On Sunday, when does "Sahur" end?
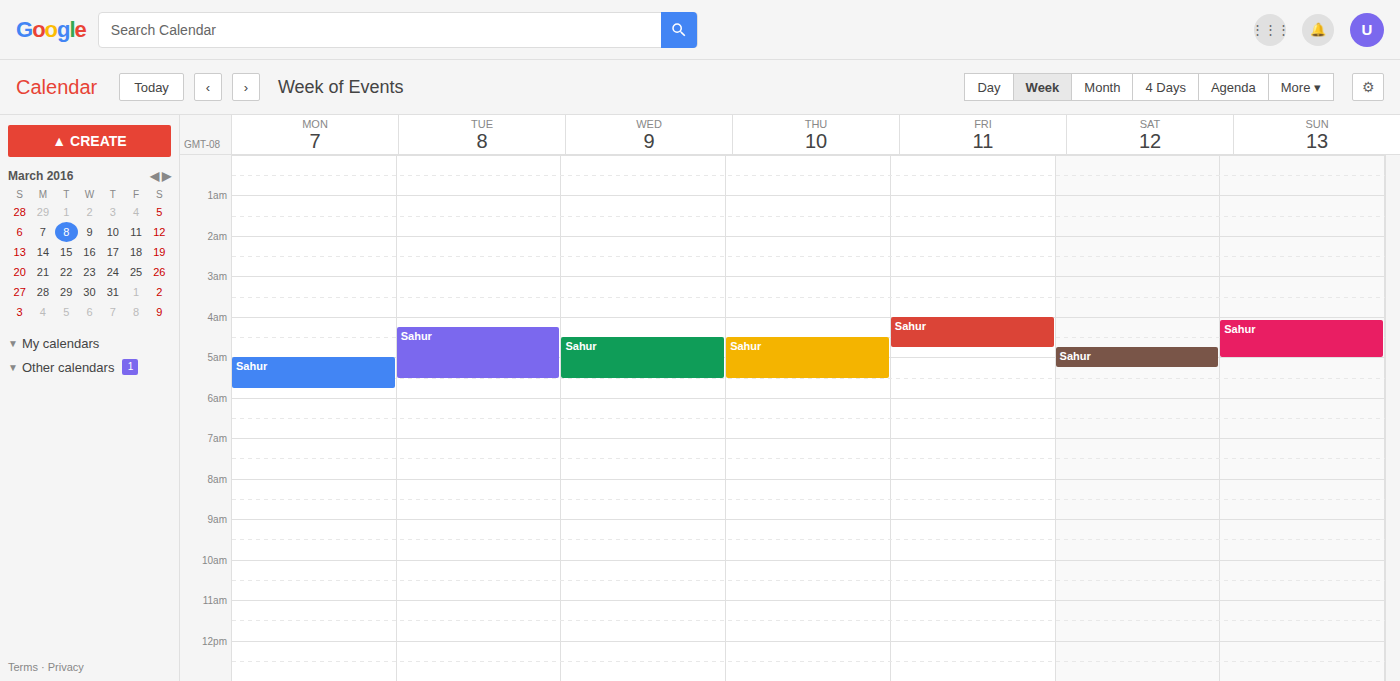
5:00 AM